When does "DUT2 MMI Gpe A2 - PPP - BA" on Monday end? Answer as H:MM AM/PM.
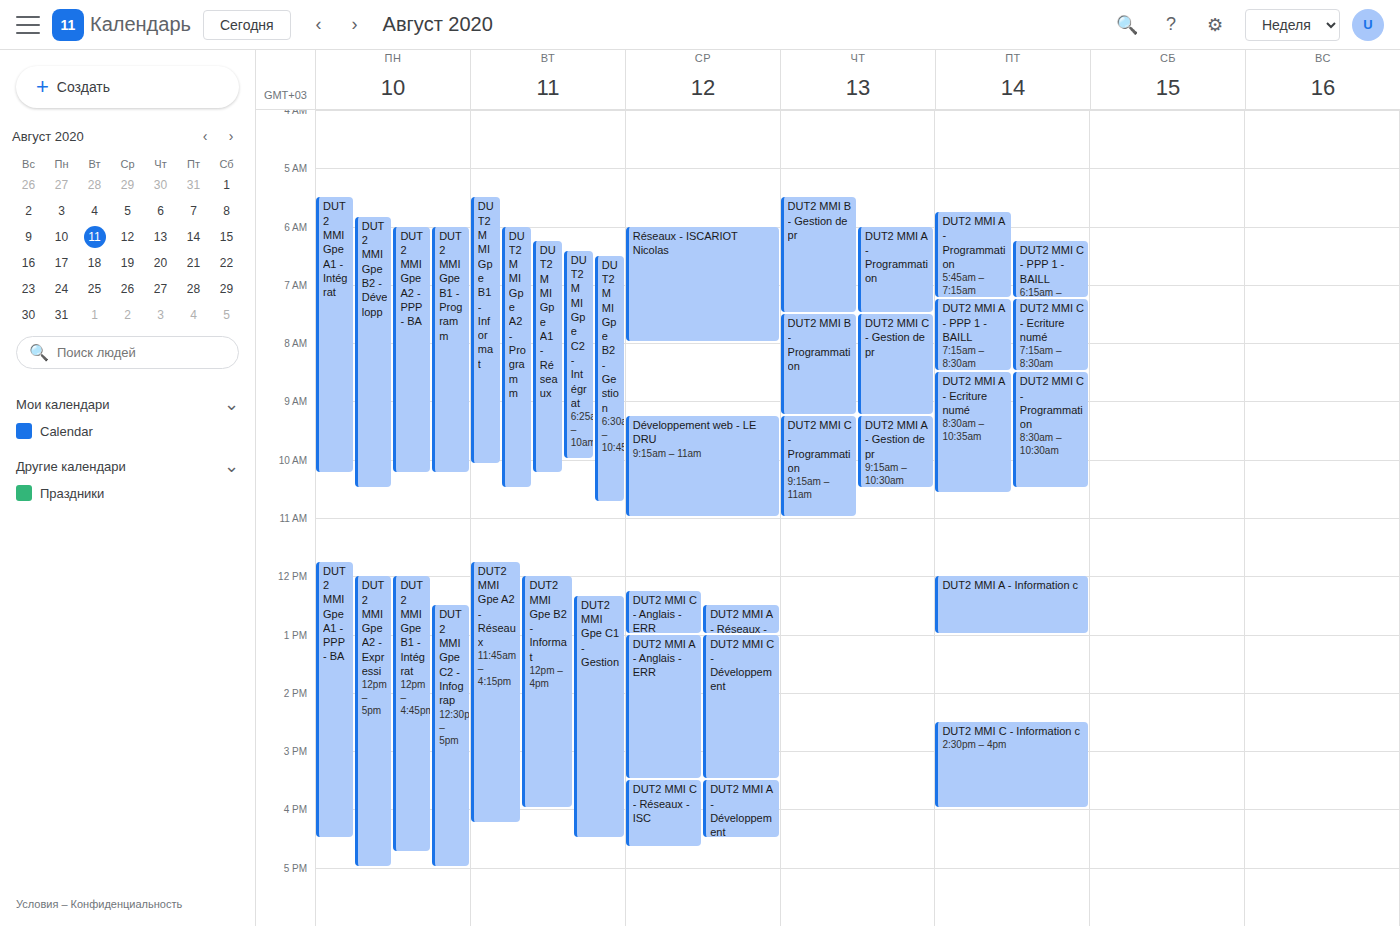
10:15 AM